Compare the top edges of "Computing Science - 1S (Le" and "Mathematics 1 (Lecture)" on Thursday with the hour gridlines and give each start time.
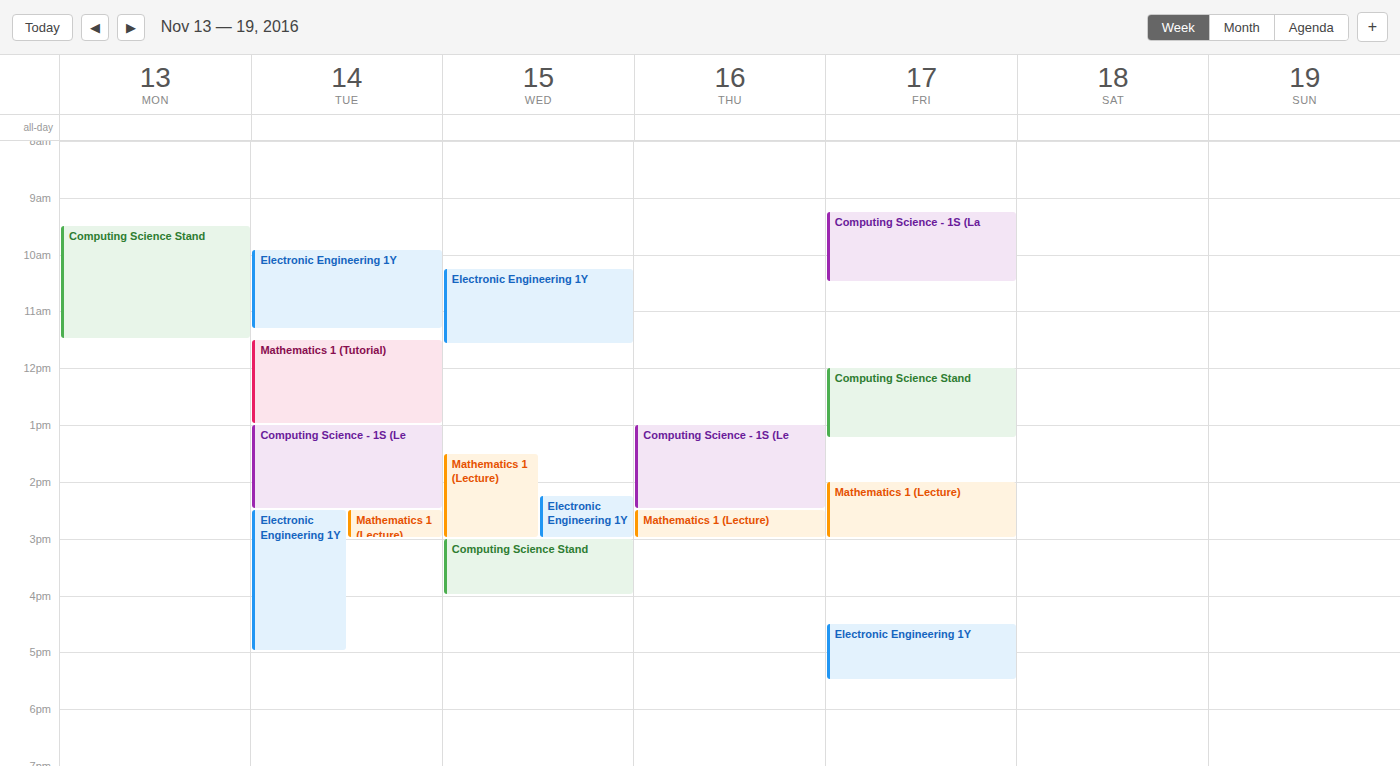
"Computing Science - 1S (Le": 1:00 PM, exactly on the 1 PM line. "Mathematics 1 (Lecture)": 2:30 PM, halfway between the 2 PM and 3 PM lines.